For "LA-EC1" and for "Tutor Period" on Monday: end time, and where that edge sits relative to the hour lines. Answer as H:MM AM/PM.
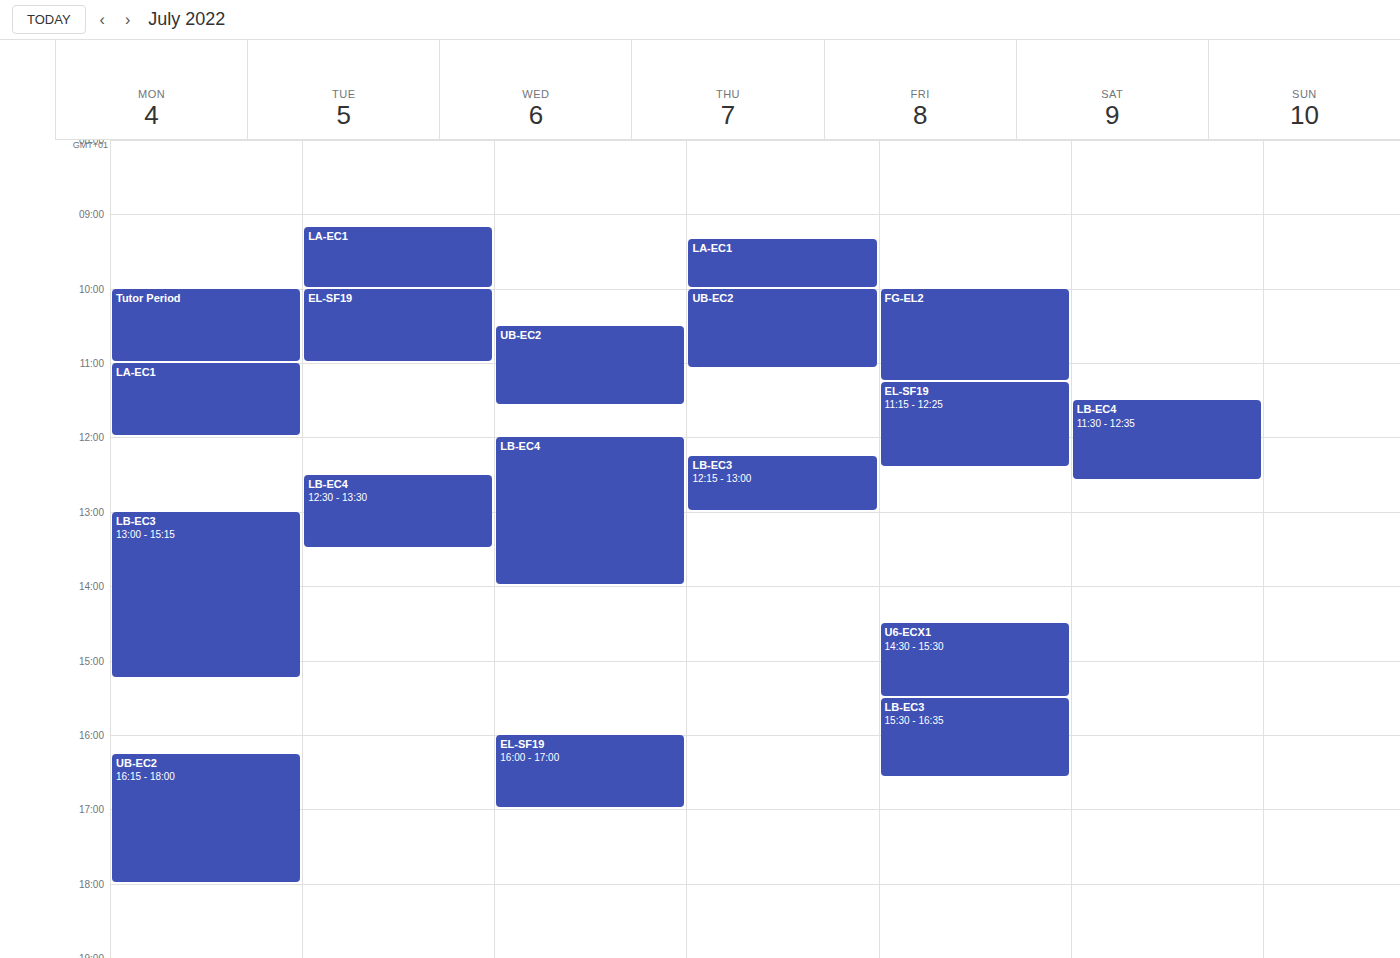
"LA-EC1": 12:00 PM, exactly on the 12 PM line. "Tutor Period": 11:00 AM, exactly on the 11 AM line.